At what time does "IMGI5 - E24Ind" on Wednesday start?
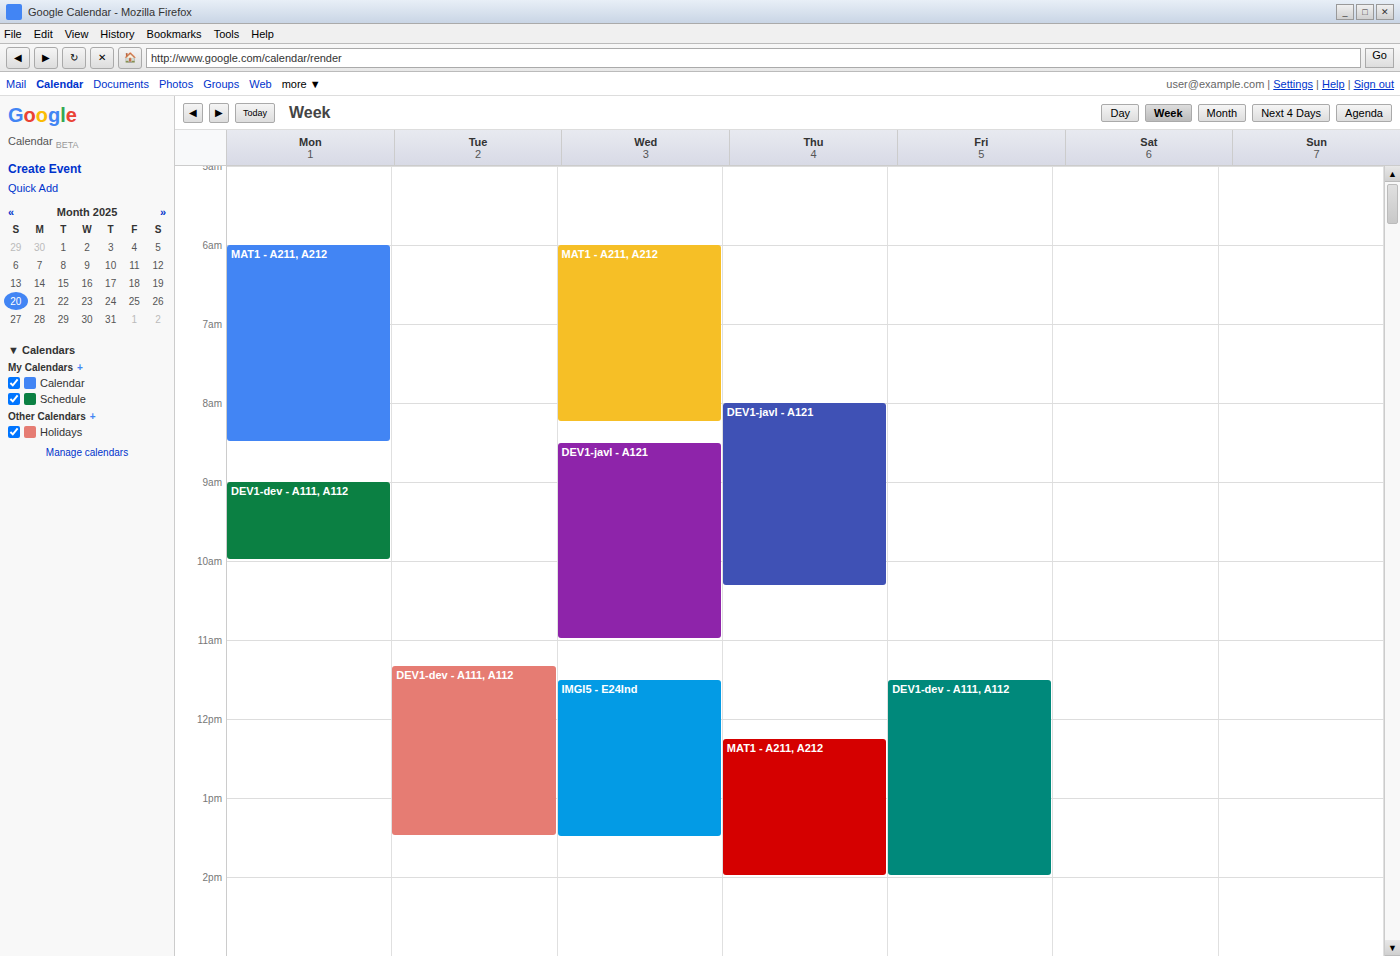
11:30 AM